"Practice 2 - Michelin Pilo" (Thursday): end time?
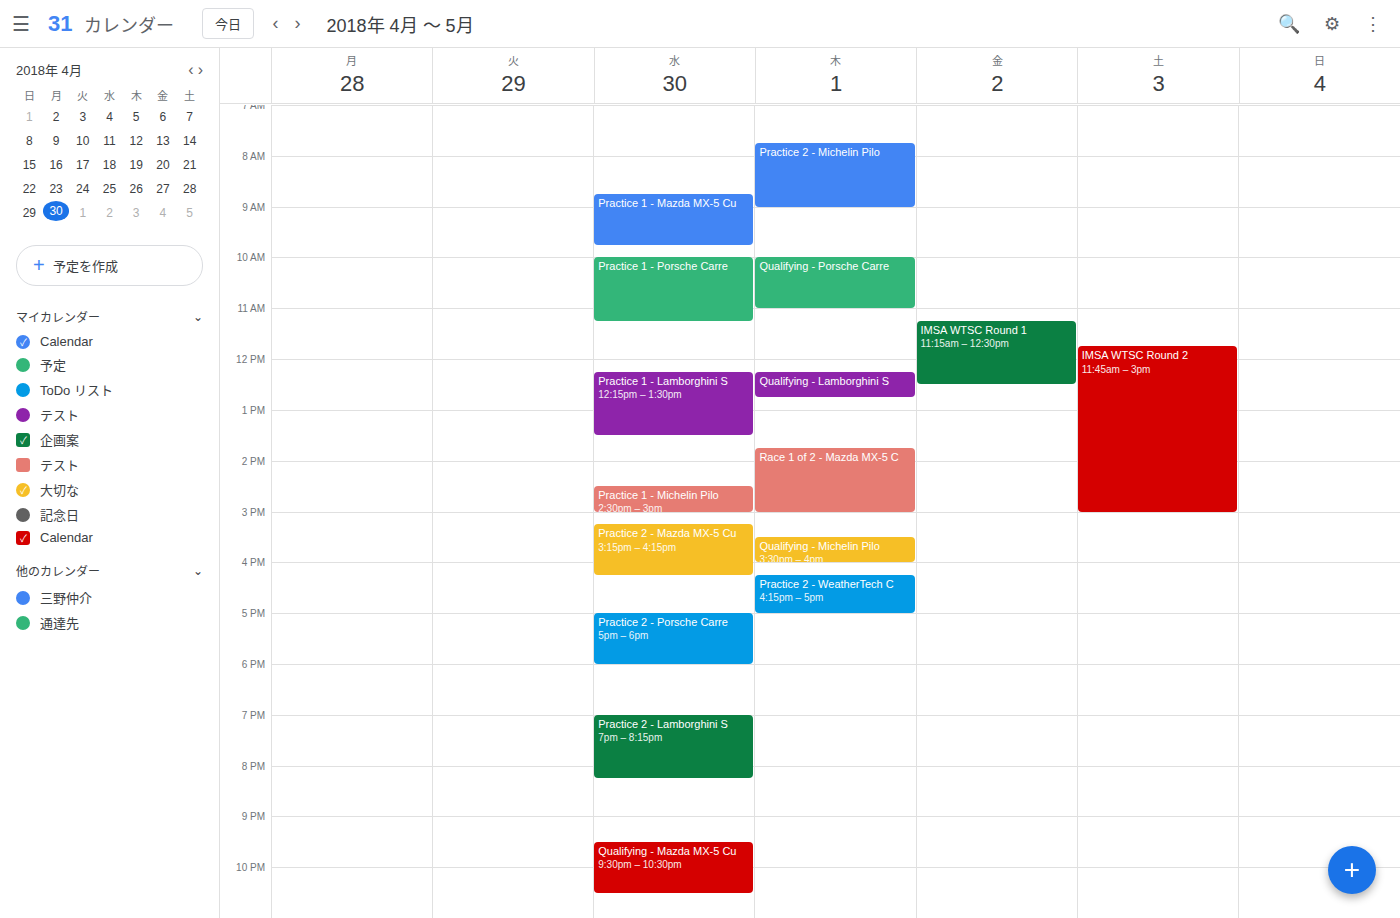
9:00 AM